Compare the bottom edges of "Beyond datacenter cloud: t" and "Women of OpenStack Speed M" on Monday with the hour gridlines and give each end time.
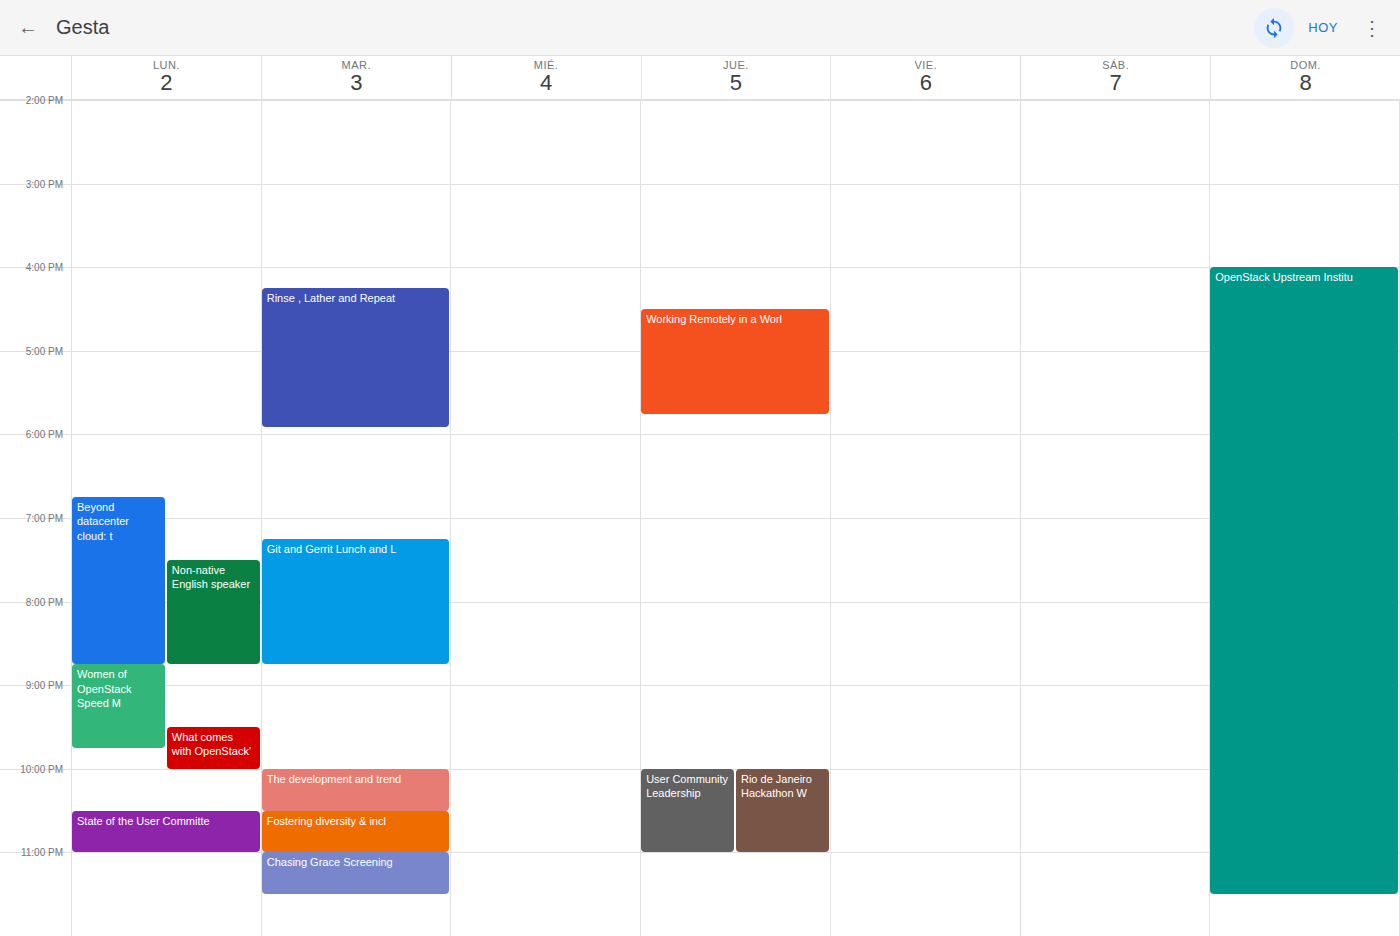
"Beyond datacenter cloud: t": 8:45 PM, neither: three quarters of the way from the 8 PM line to the 9 PM line. "Women of OpenStack Speed M": 9:45 PM, neither: three quarters of the way from the 9 PM line to the 10 PM line.